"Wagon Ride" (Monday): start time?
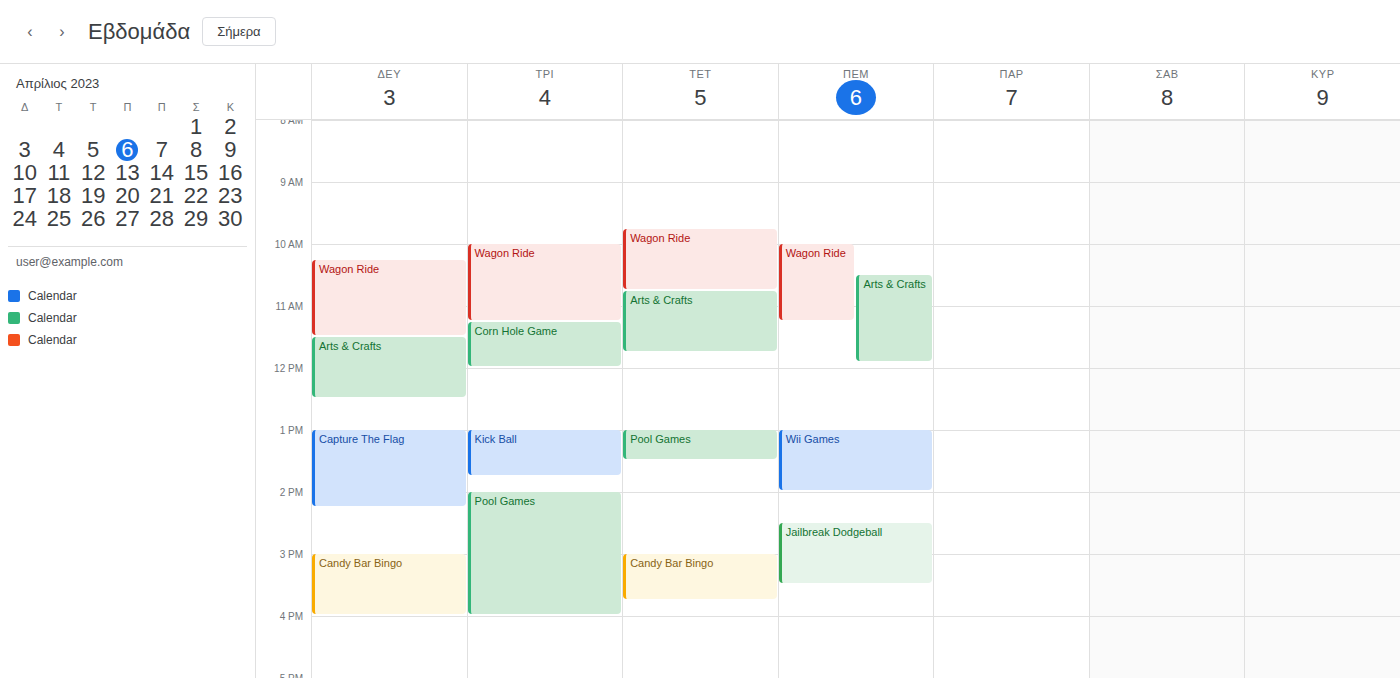
10:15 AM